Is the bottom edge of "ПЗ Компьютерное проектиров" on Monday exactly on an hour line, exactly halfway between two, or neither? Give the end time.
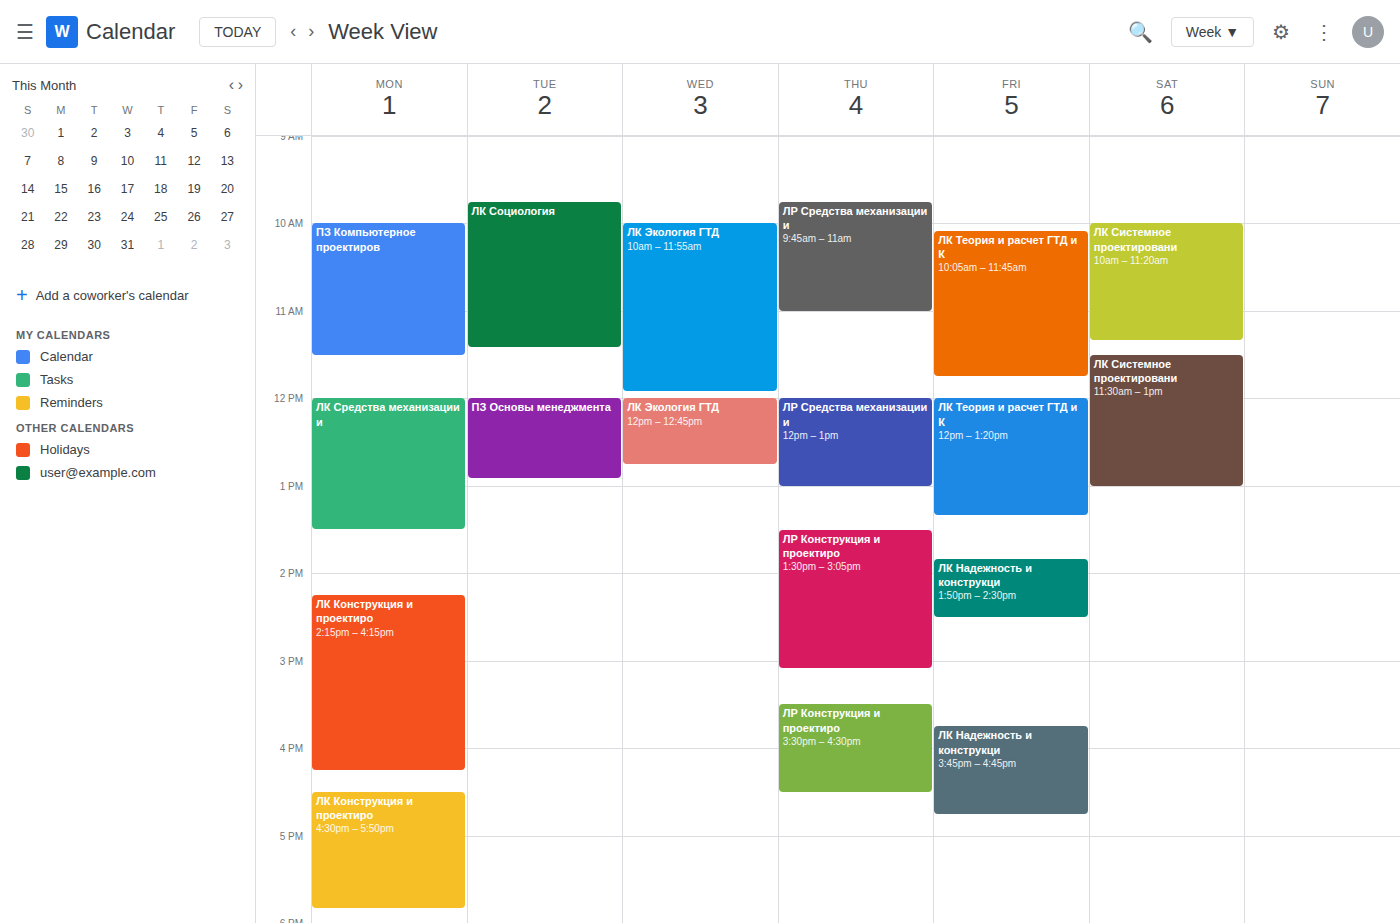
11:30 AM -- halfway between the 11 AM and 12 PM lines.